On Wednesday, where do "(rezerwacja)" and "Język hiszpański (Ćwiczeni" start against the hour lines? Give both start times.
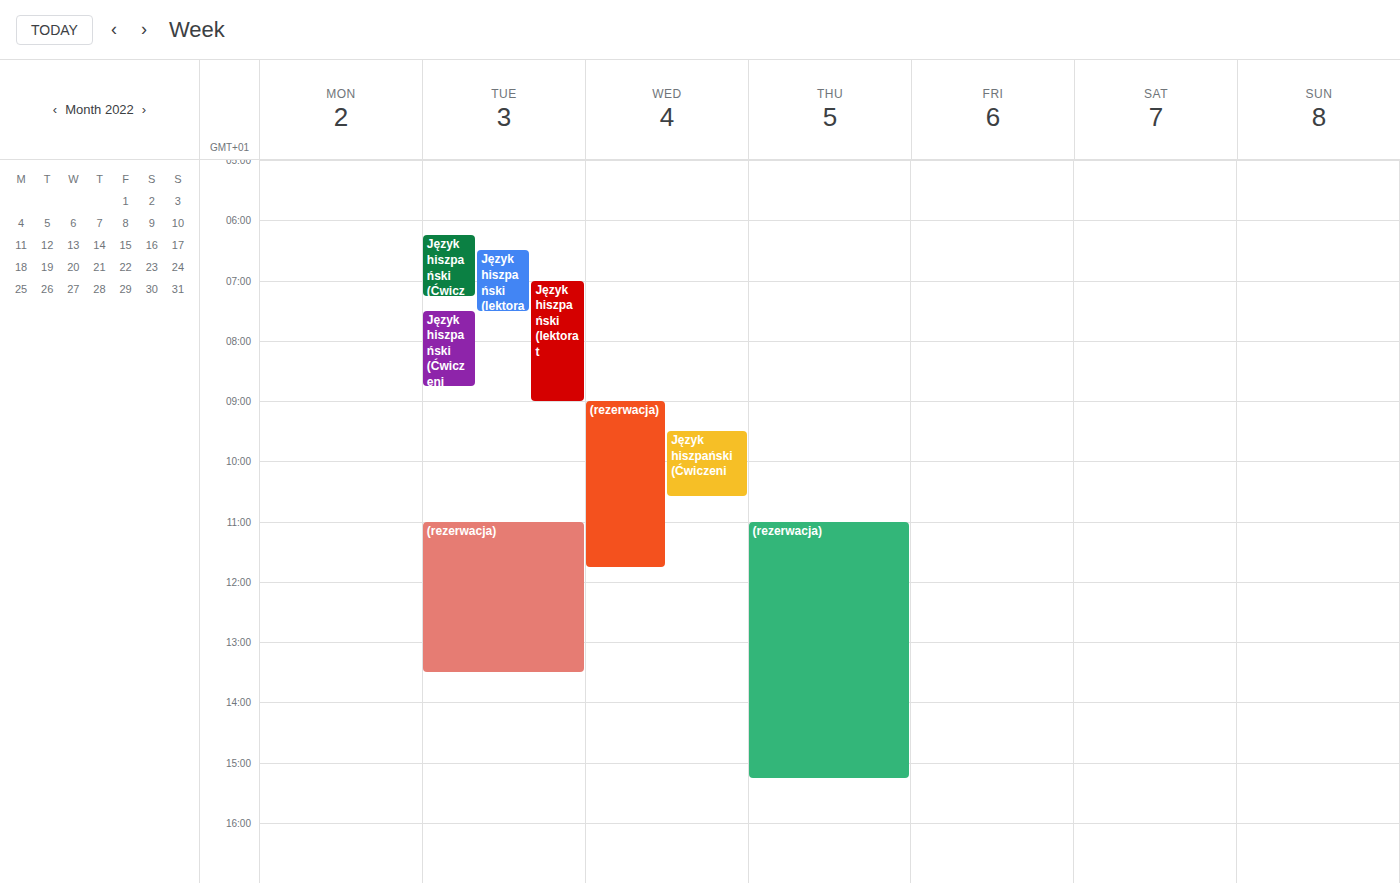
"(rezerwacja)": 9:00 AM, exactly on the 9 AM line. "Język hiszpański (Ćwiczeni": 9:30 AM, halfway between the 9 AM and 10 AM lines.